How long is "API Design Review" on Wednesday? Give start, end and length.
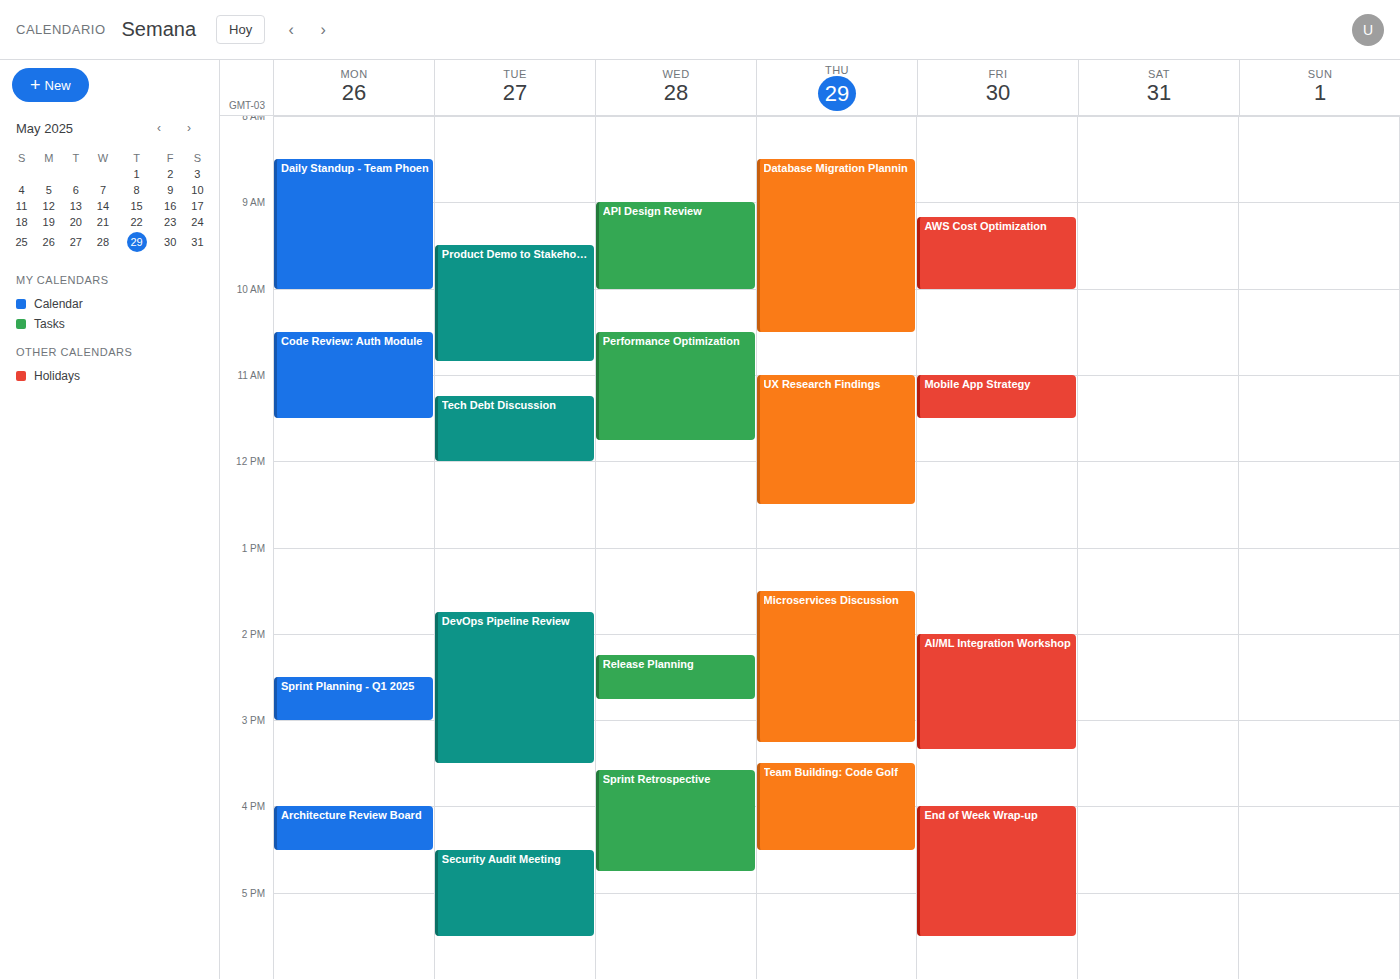
9:00 AM to 10:00 AM, 1 hour